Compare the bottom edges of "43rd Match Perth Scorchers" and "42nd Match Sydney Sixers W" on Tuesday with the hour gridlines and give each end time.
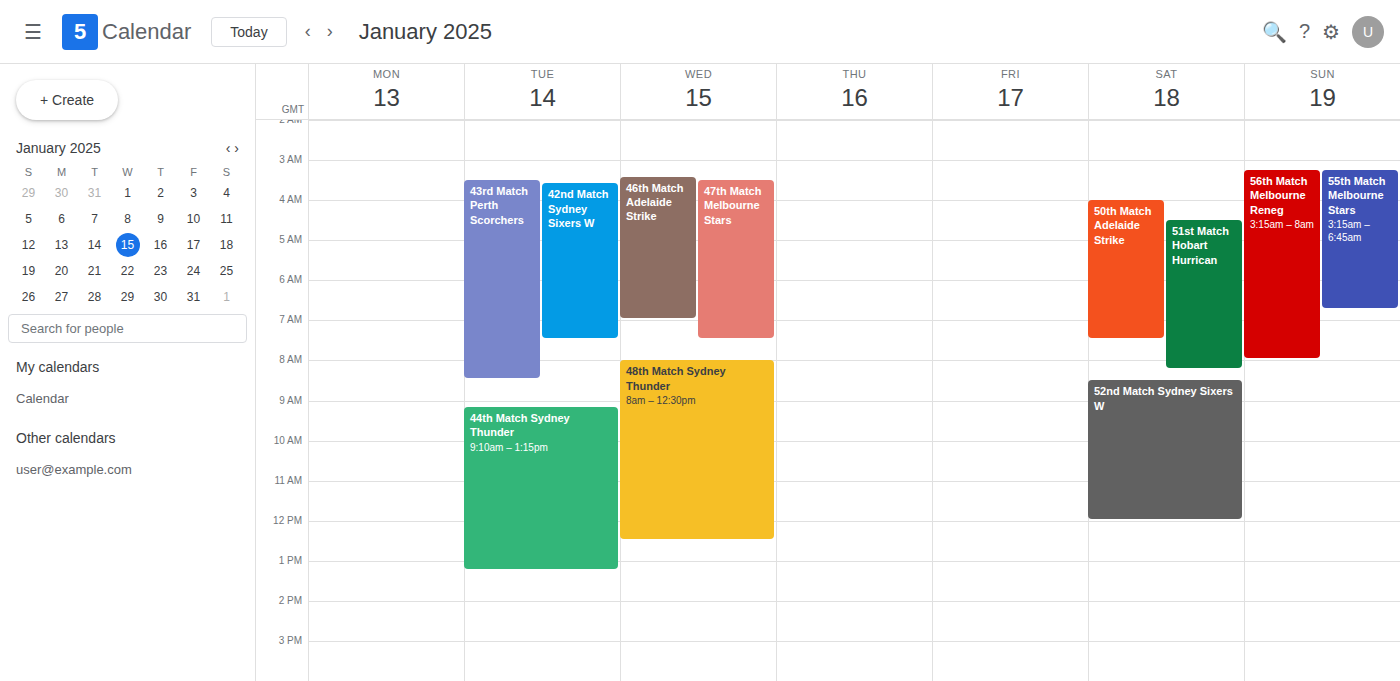
"43rd Match Perth Scorchers": 8:30 AM, halfway between the 8 AM and 9 AM lines. "42nd Match Sydney Sixers W": 7:30 AM, halfway between the 7 AM and 8 AM lines.